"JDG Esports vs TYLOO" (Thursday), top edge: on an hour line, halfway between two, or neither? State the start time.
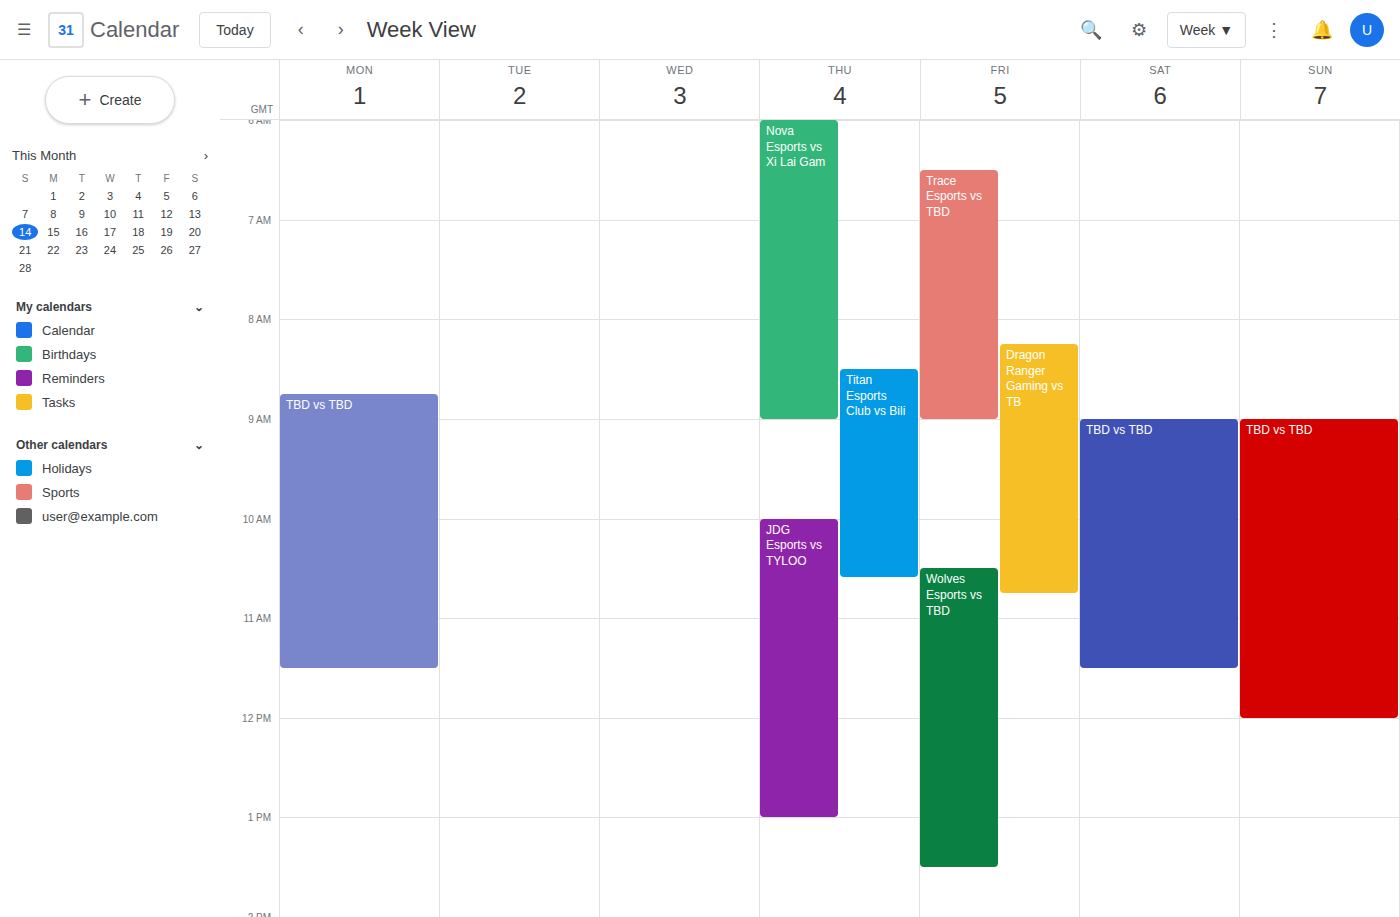
10:00 AM -- exactly on the 10 AM line.